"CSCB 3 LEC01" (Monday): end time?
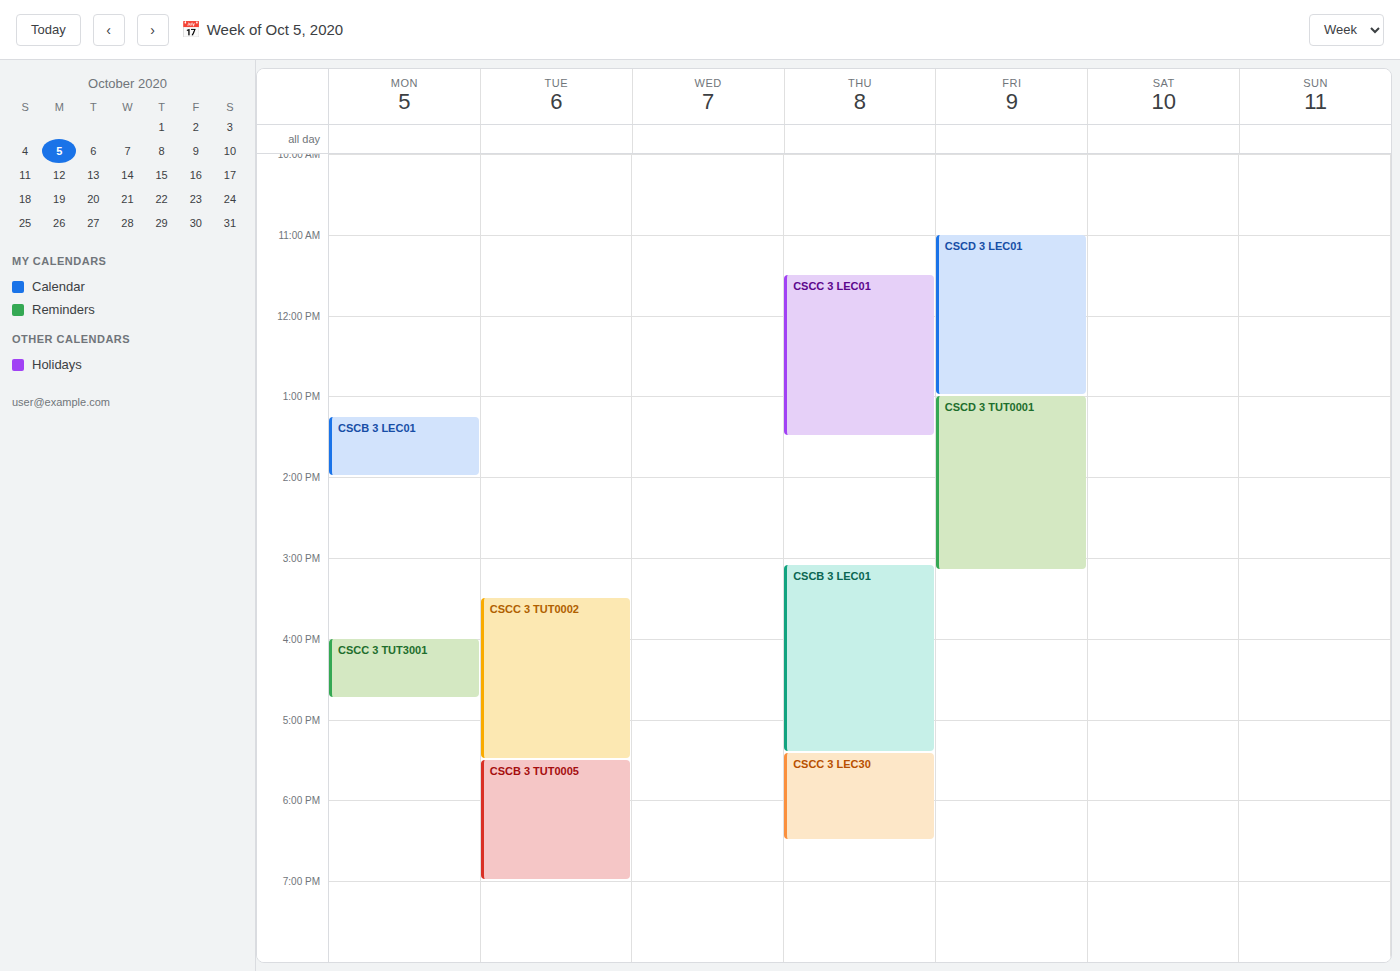
2:00 PM